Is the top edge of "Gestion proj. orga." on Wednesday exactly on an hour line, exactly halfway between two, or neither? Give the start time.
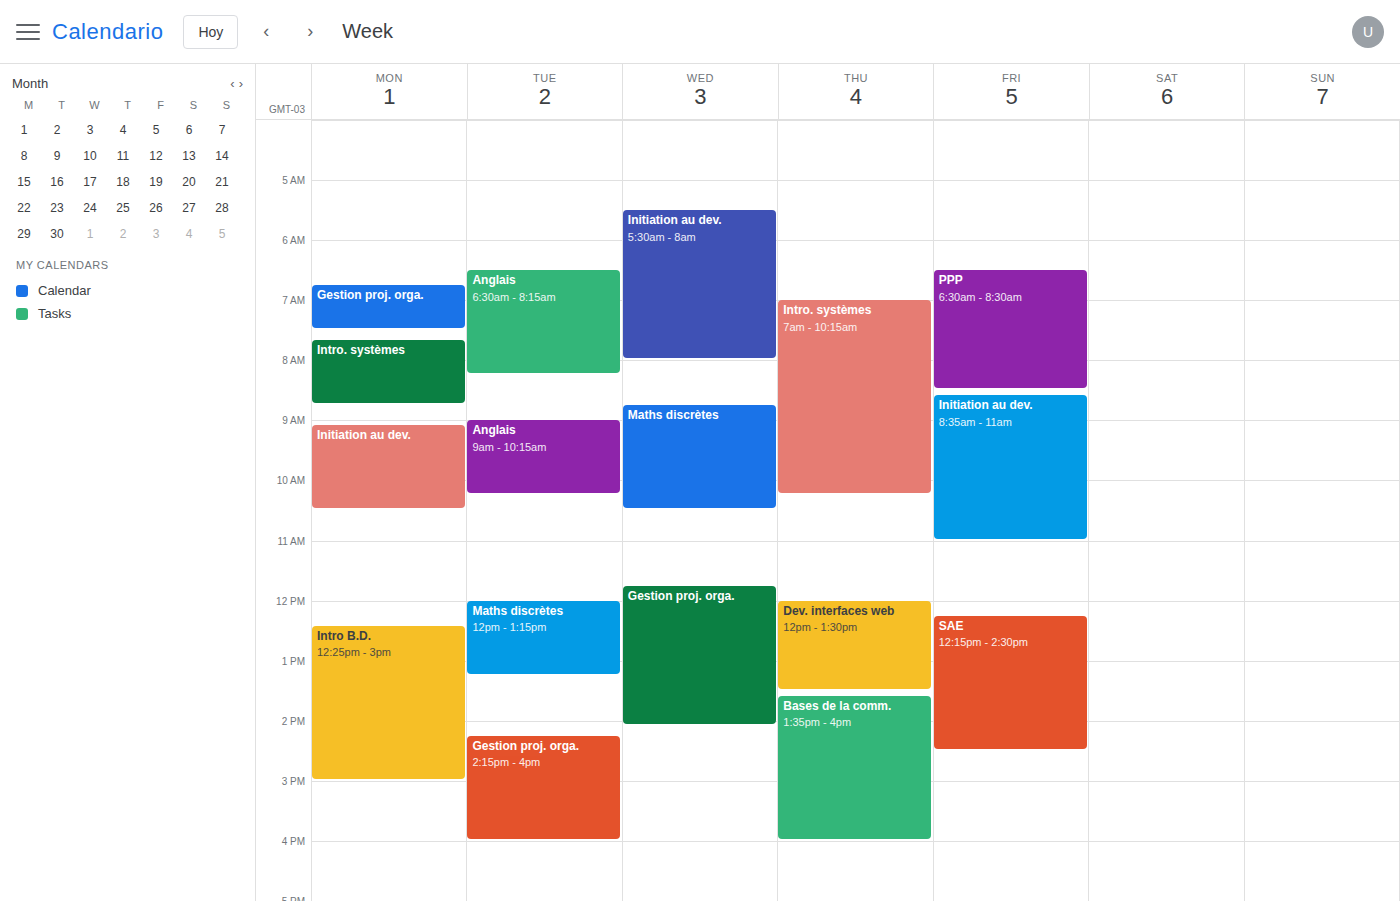
11:45 AM -- neither: three quarters of the way from the 11 AM line to the 12 PM line.